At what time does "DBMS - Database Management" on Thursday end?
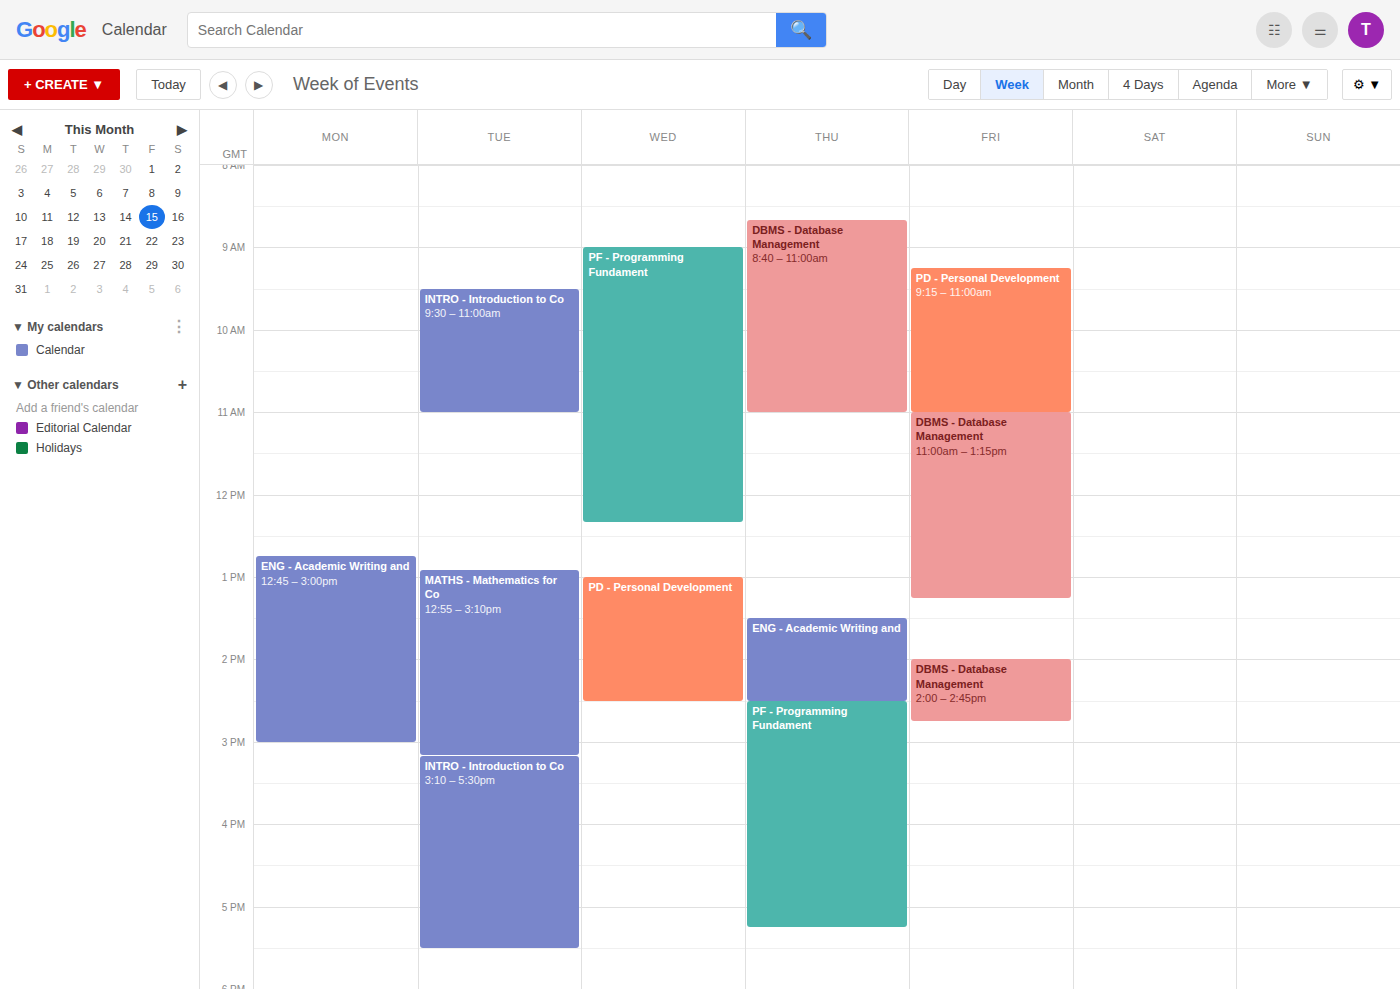
11:00 AM